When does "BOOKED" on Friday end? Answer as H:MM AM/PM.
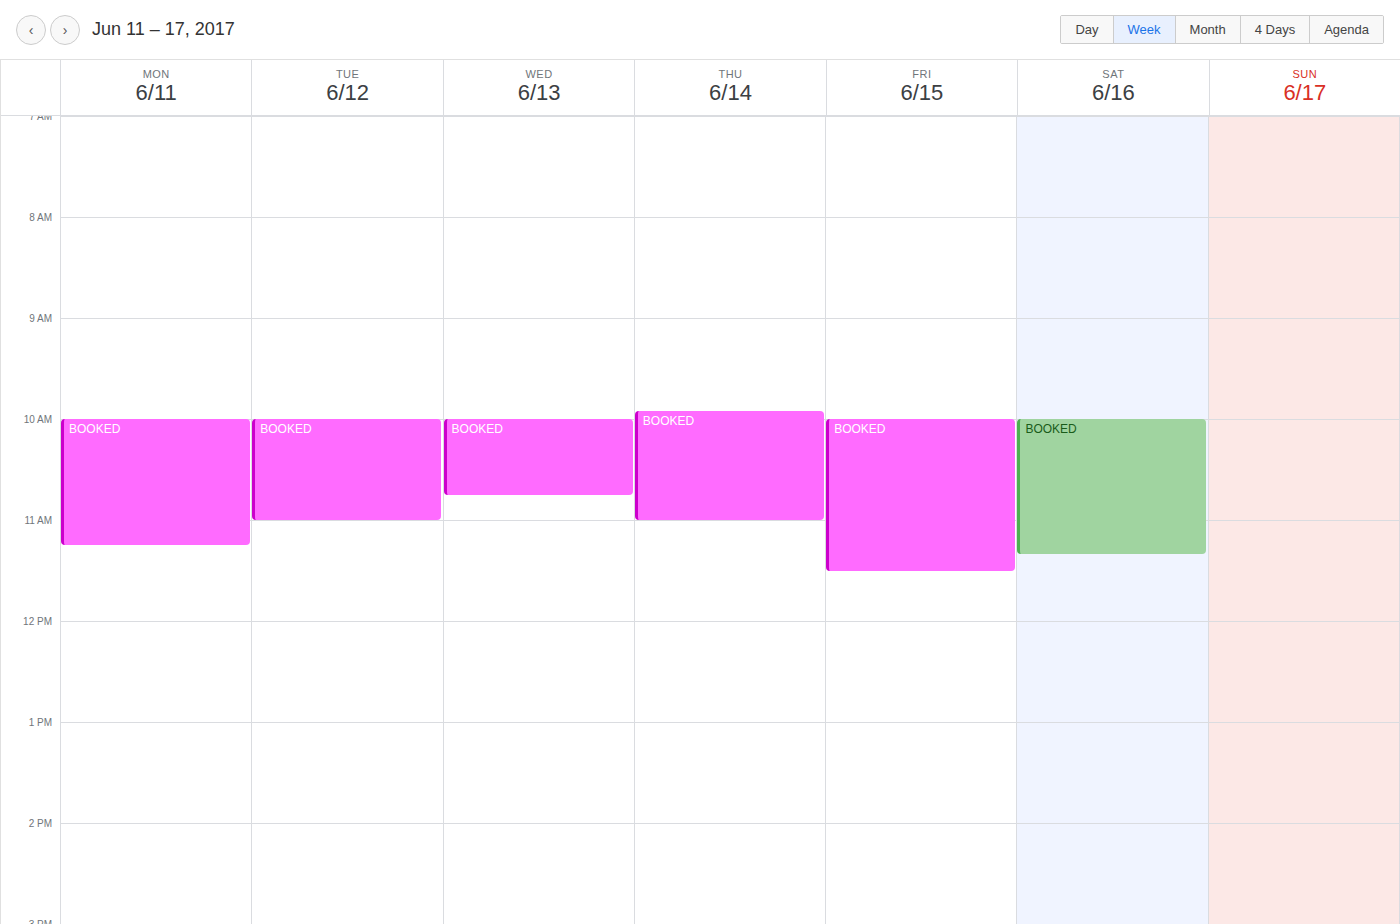
11:30 AM